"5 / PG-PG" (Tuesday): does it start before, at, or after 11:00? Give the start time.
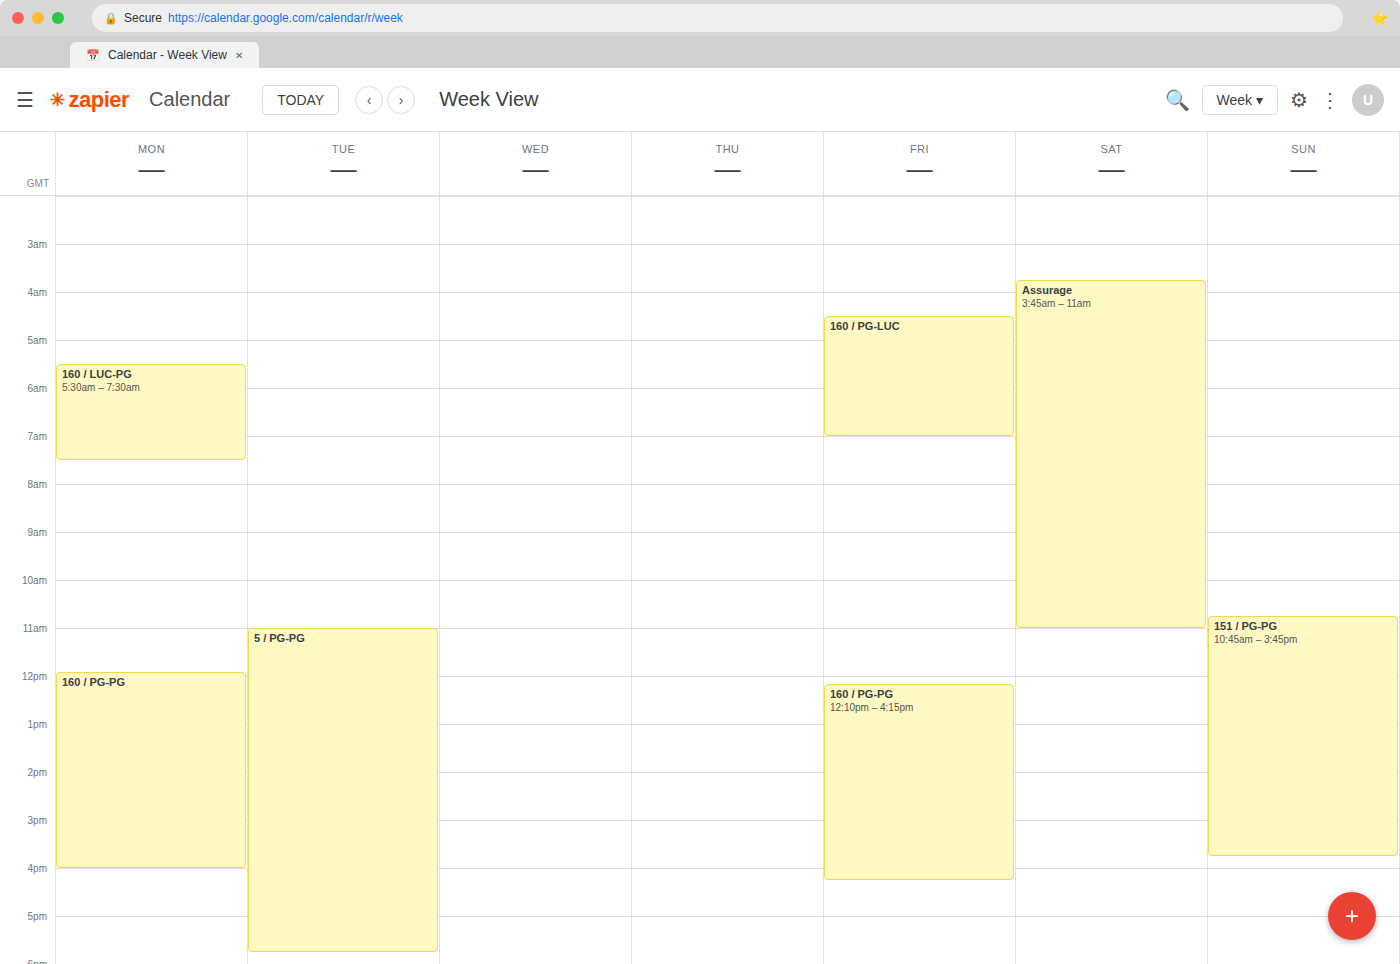
11:00 -- exactly at 11:00, on the 11:00 line.